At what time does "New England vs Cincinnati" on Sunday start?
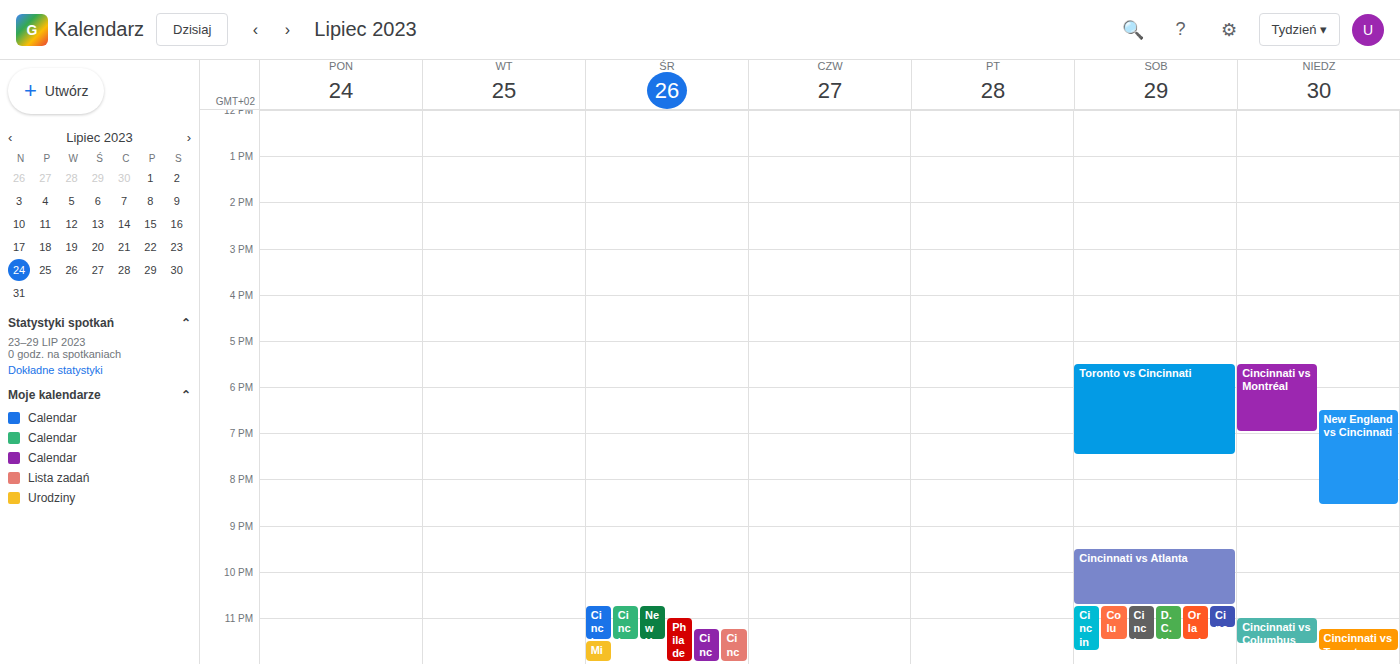
6:30 PM